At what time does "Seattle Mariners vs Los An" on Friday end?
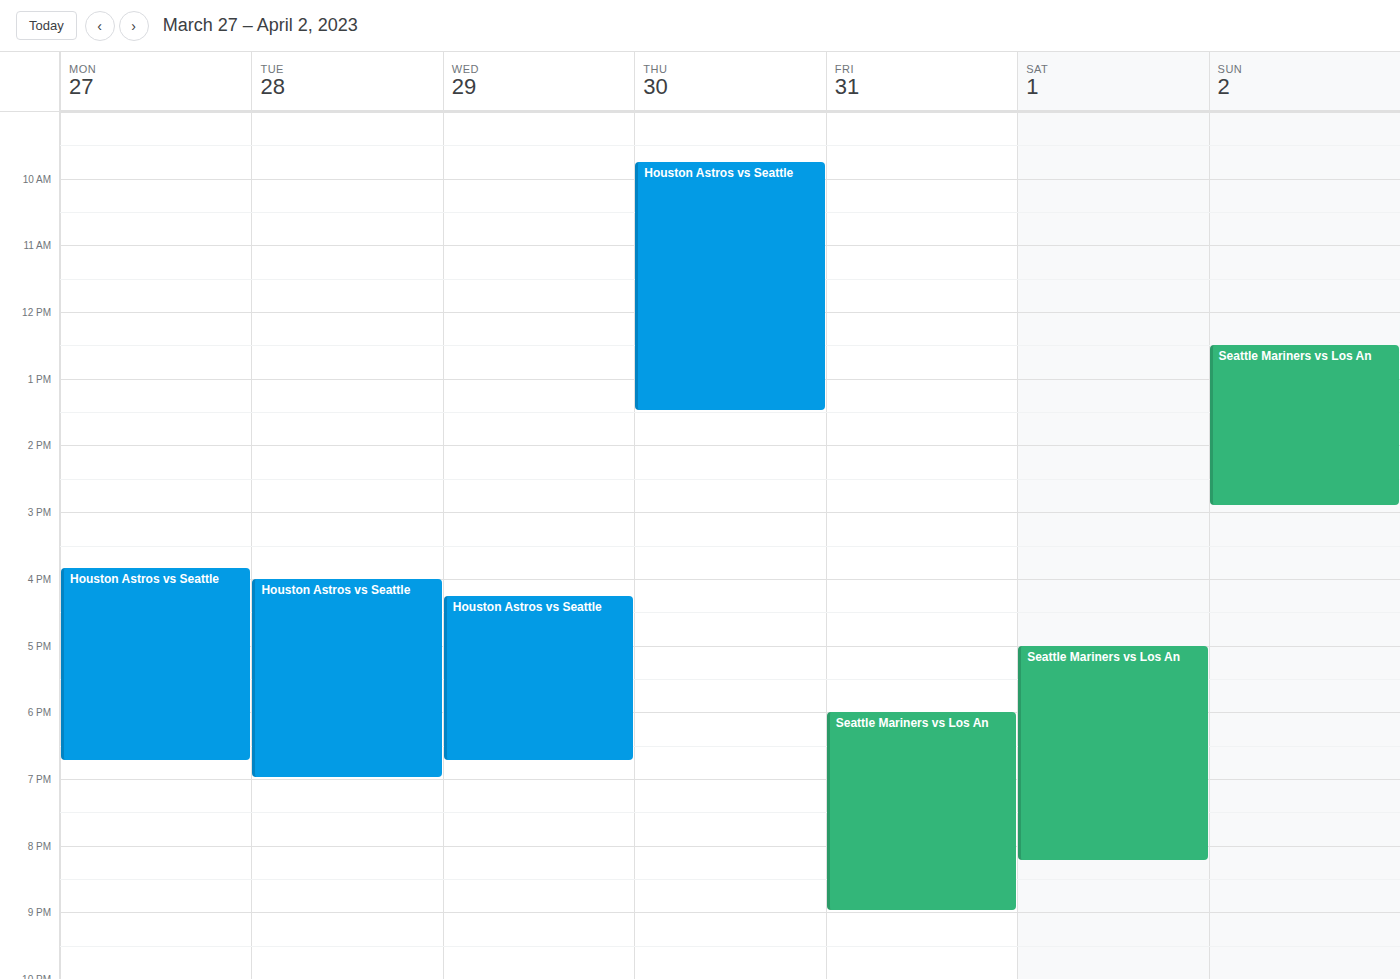
21:00